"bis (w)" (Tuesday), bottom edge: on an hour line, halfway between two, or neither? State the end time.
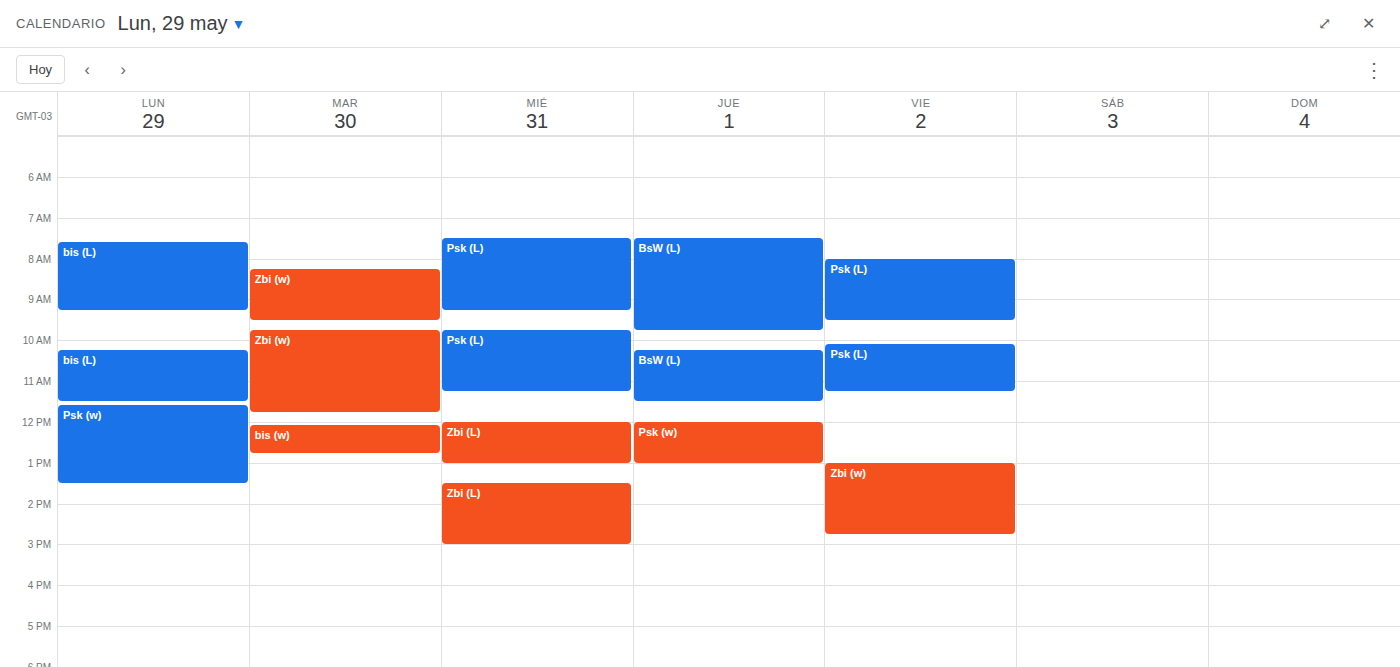
12:45 -- neither: three quarters of the way from the 12:00 line to the 13:00 line.